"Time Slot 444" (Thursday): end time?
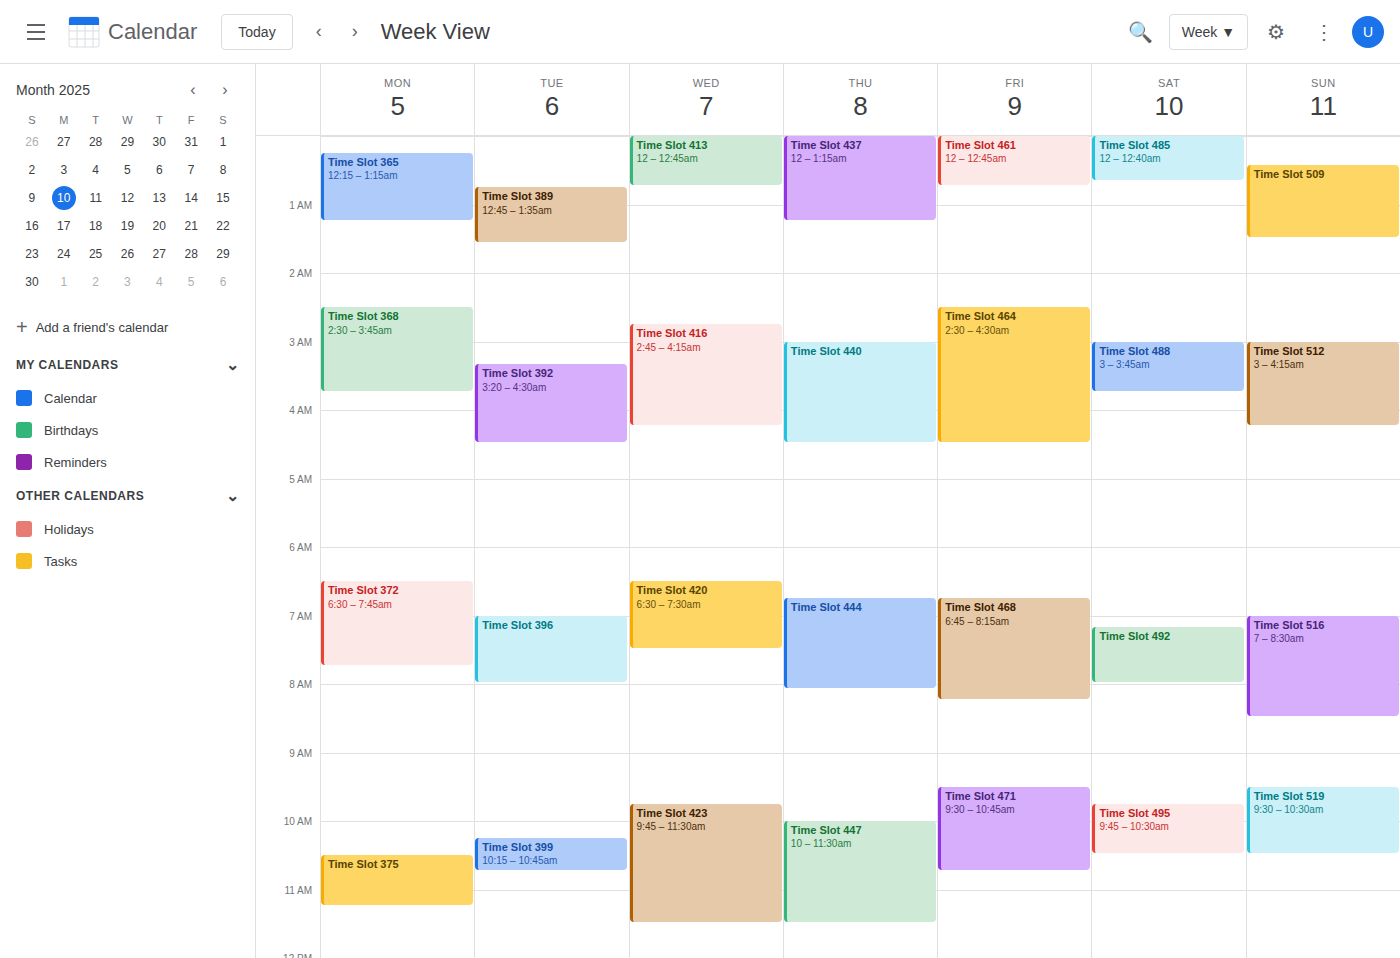
8:05 AM